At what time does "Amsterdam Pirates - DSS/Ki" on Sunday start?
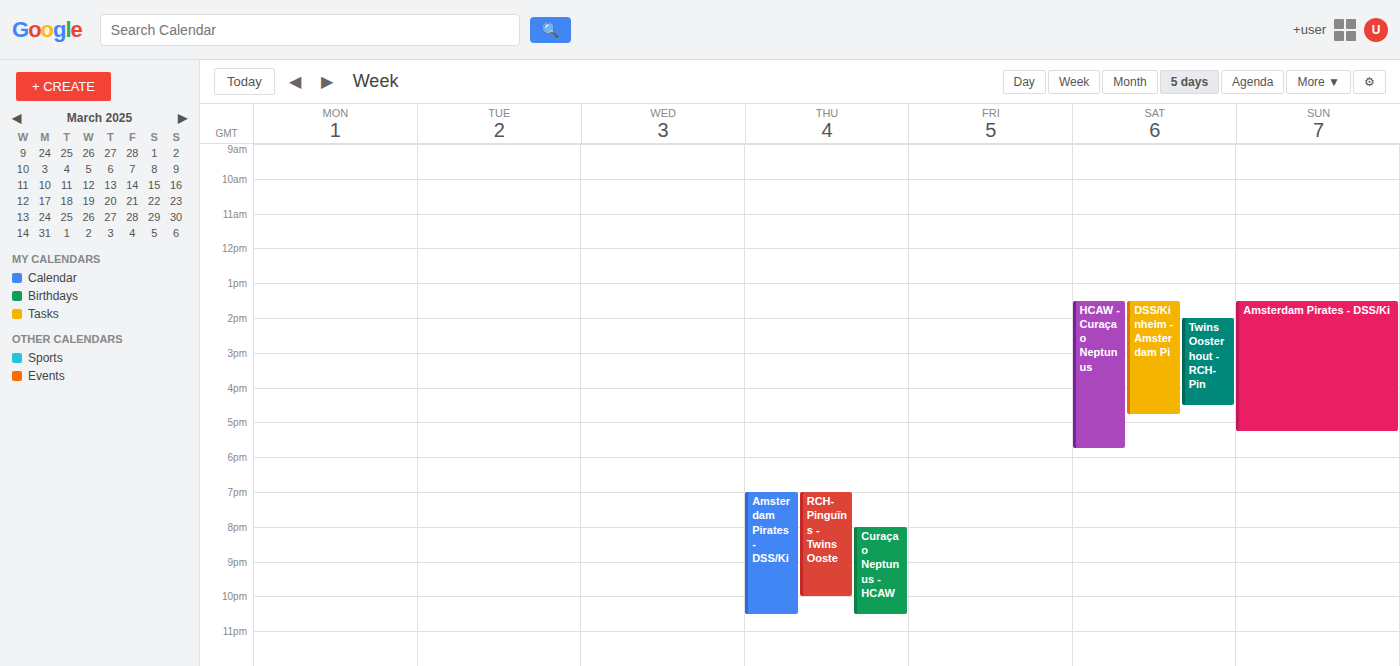
13:30